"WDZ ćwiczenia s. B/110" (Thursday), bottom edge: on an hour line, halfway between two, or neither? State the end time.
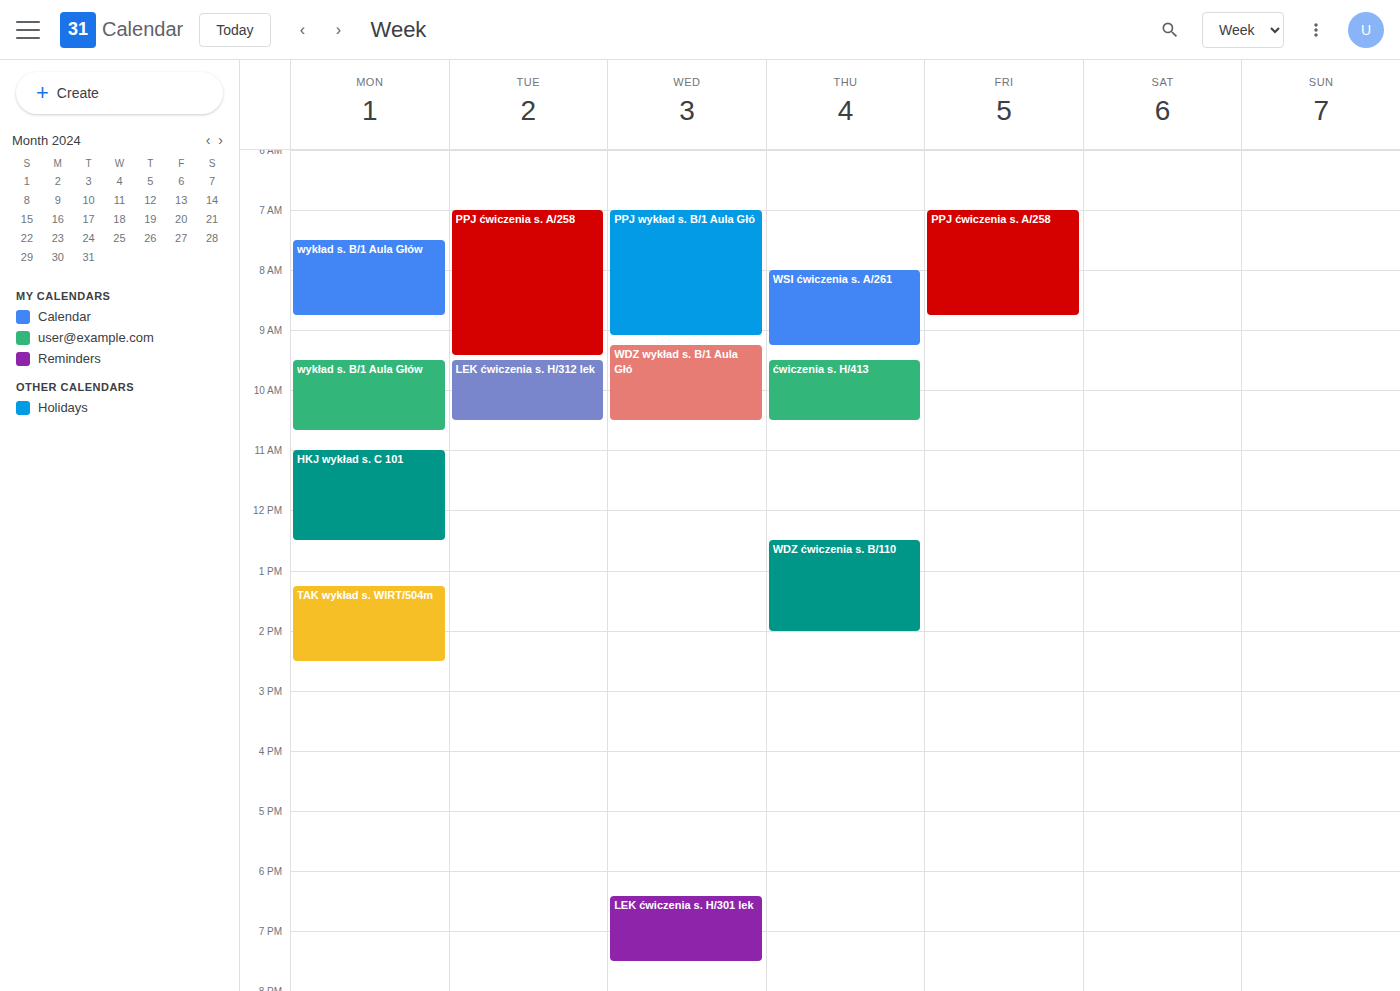
14:00 -- exactly on the 14:00 line.